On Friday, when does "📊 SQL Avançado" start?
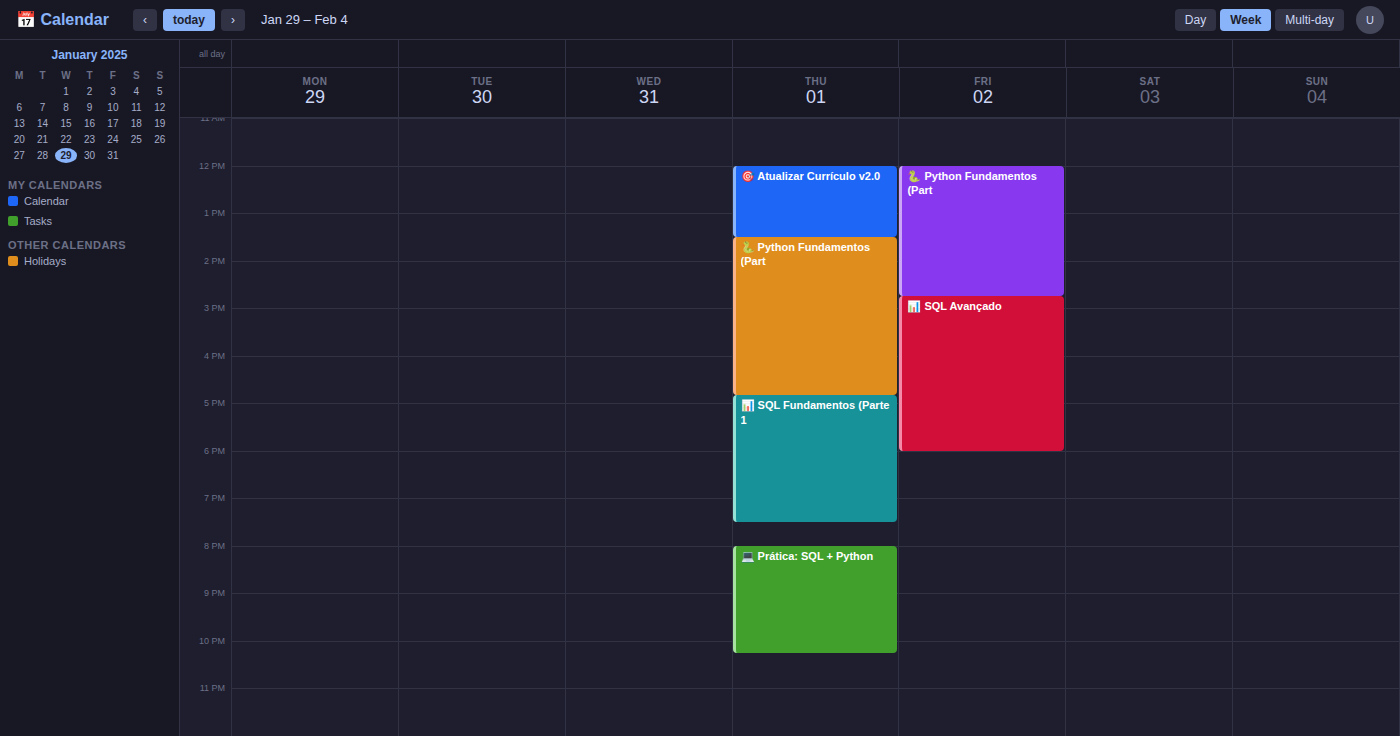
2:45 PM